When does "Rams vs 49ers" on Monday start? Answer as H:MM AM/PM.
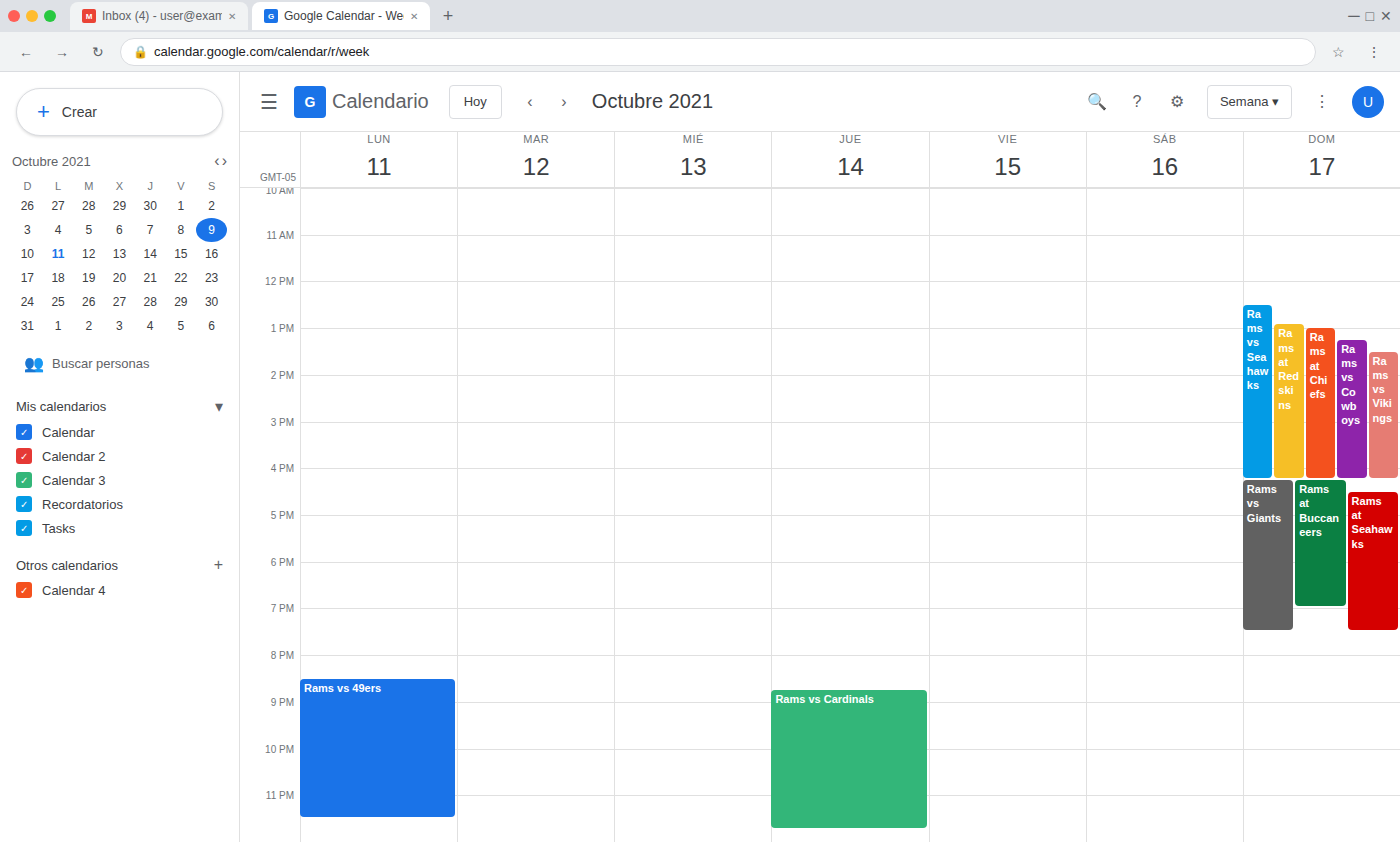
8:30 PM